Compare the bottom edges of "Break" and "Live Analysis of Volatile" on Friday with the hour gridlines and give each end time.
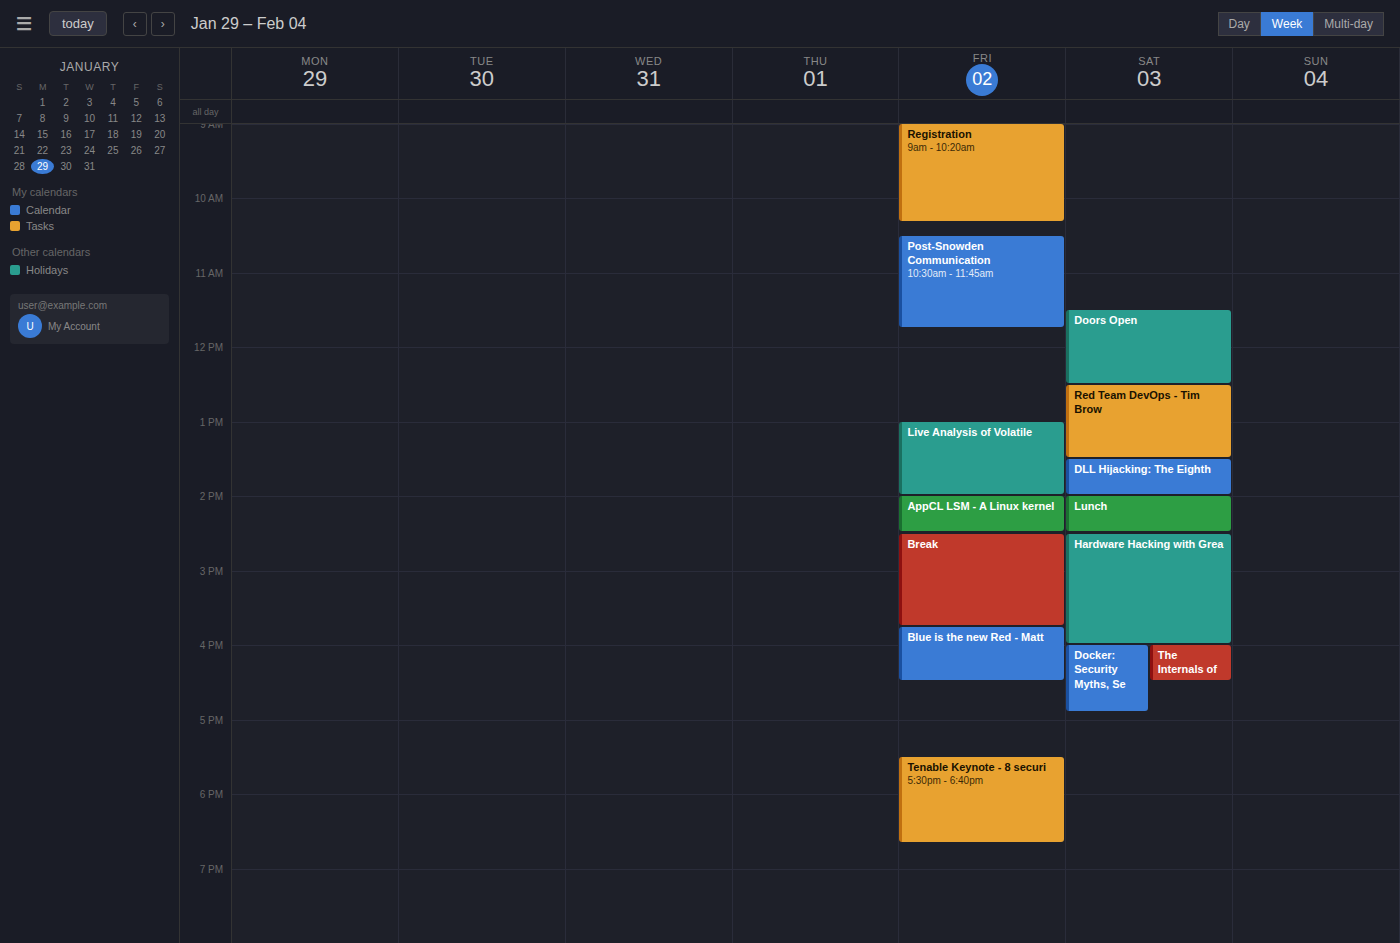
"Break": 3:45 PM, neither: three quarters of the way from the 3 PM line to the 4 PM line. "Live Analysis of Volatile": 2:00 PM, exactly on the 2 PM line.